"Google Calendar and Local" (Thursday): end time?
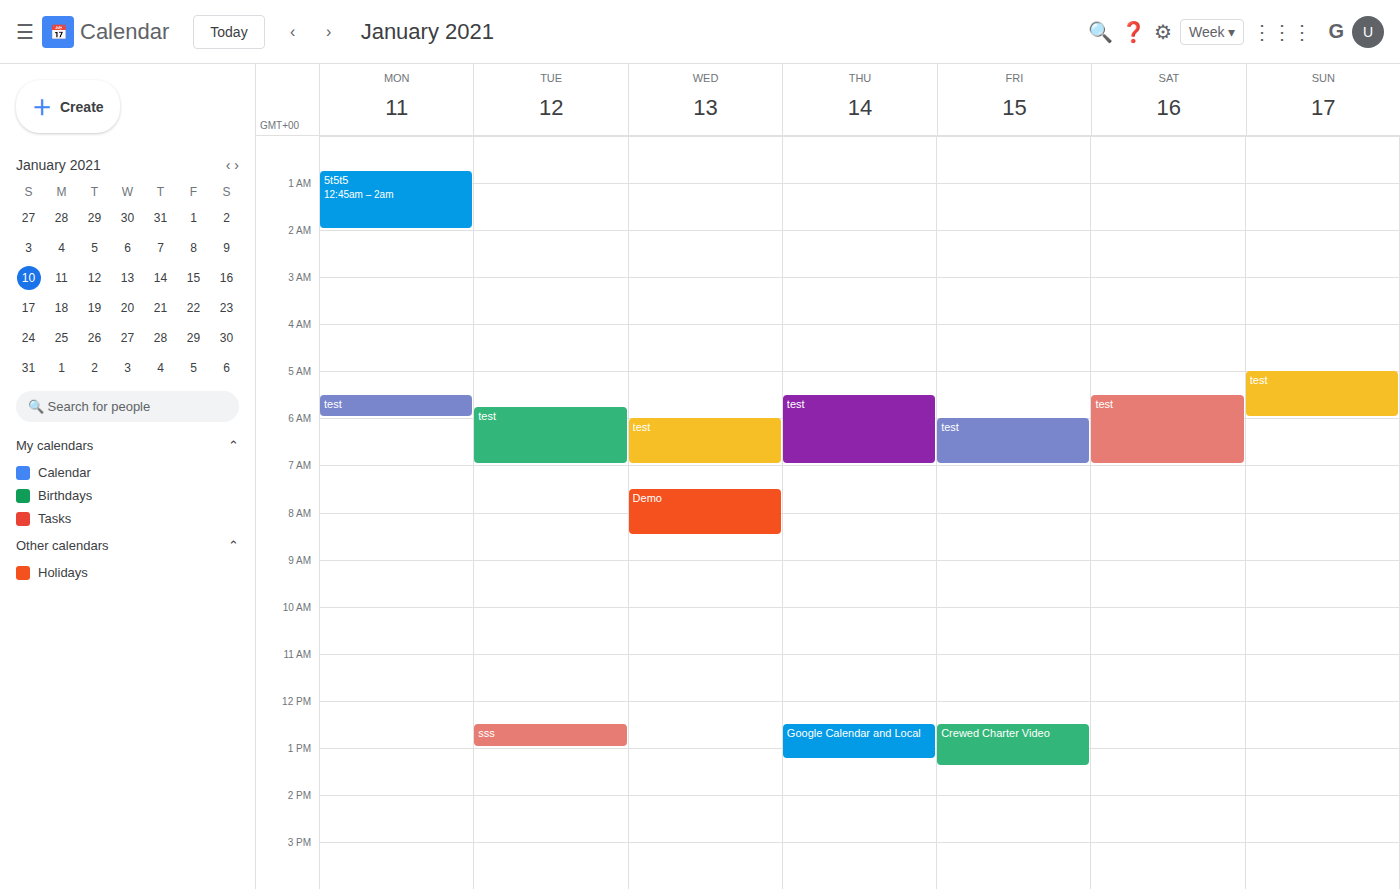
1:15 PM